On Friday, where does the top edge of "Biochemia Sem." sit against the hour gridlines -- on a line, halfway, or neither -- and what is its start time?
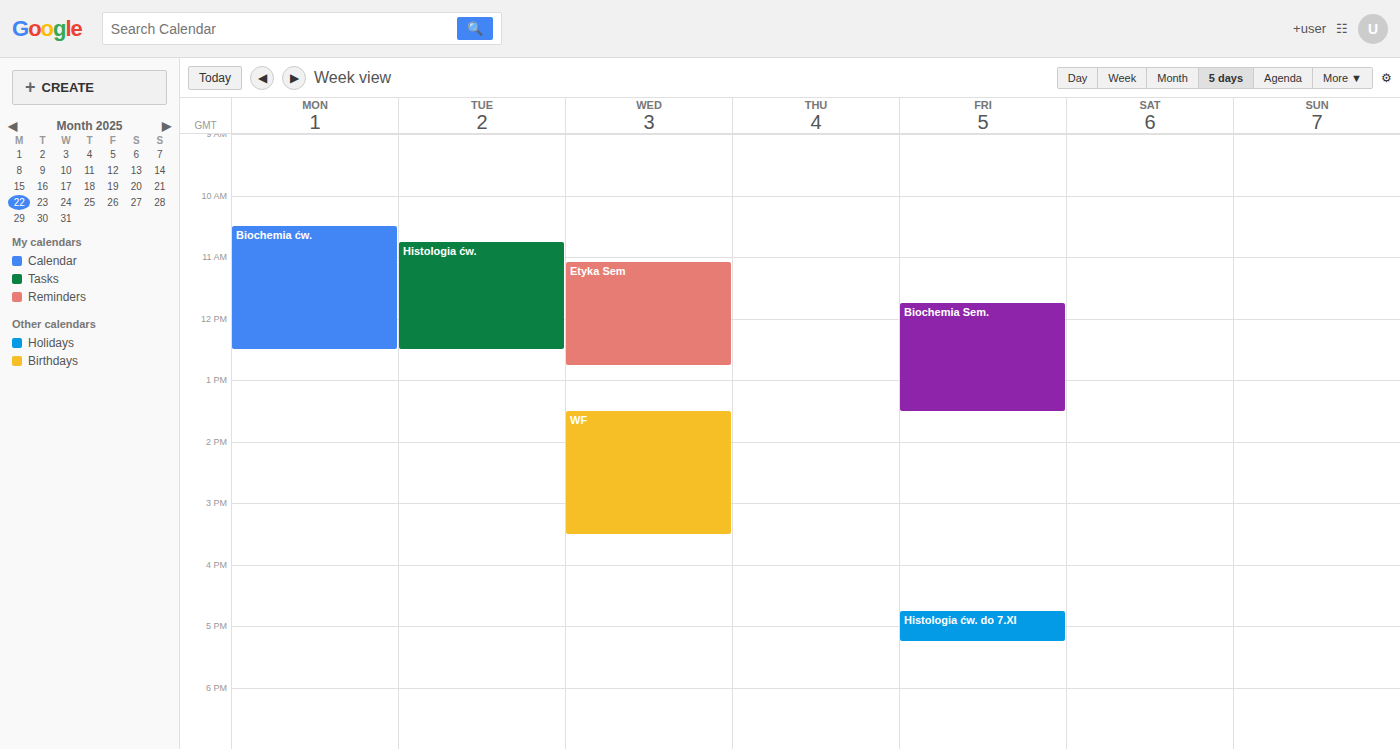
11:45 AM -- neither: three quarters of the way from the 11 AM line to the 12 PM line.